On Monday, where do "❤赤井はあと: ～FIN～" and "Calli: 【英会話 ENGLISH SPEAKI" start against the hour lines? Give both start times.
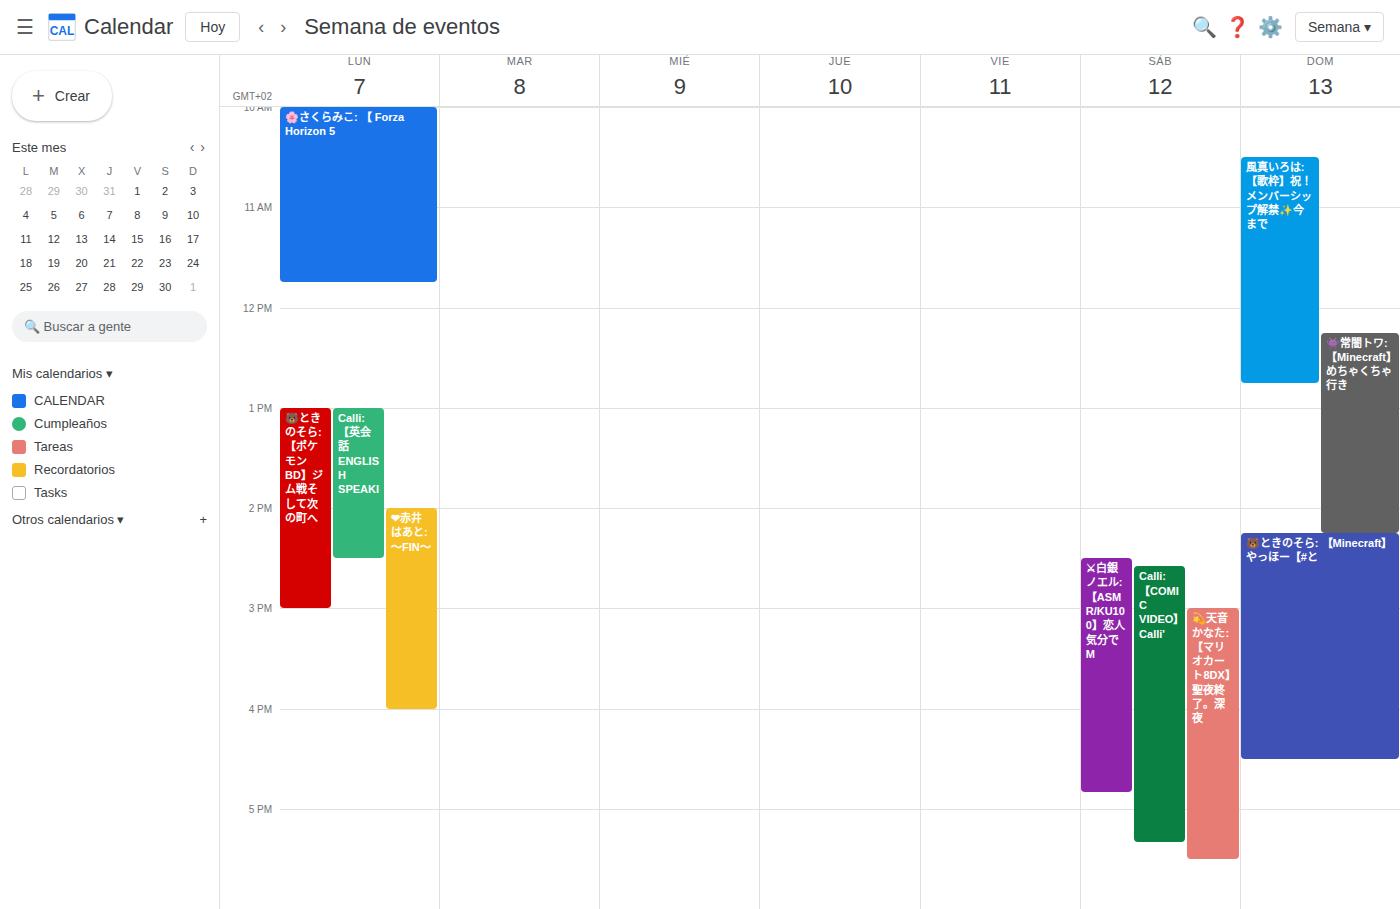
"❤赤井はあと: ～FIN～": 2:00 PM, exactly on the 2 PM line. "Calli: 【英会話 ENGLISH SPEAKI": 1:00 PM, exactly on the 1 PM line.